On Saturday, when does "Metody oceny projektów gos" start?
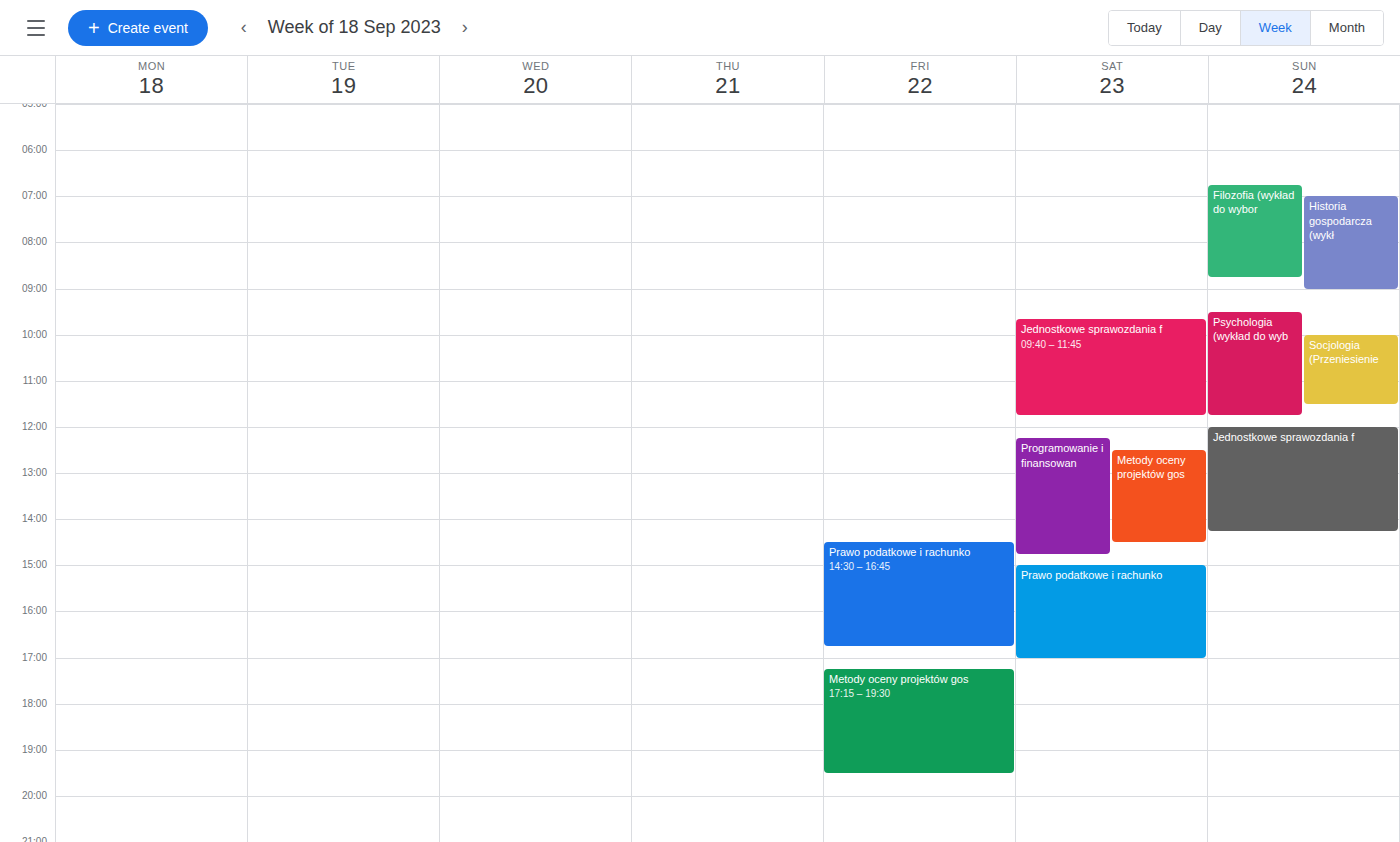
12:30 PM